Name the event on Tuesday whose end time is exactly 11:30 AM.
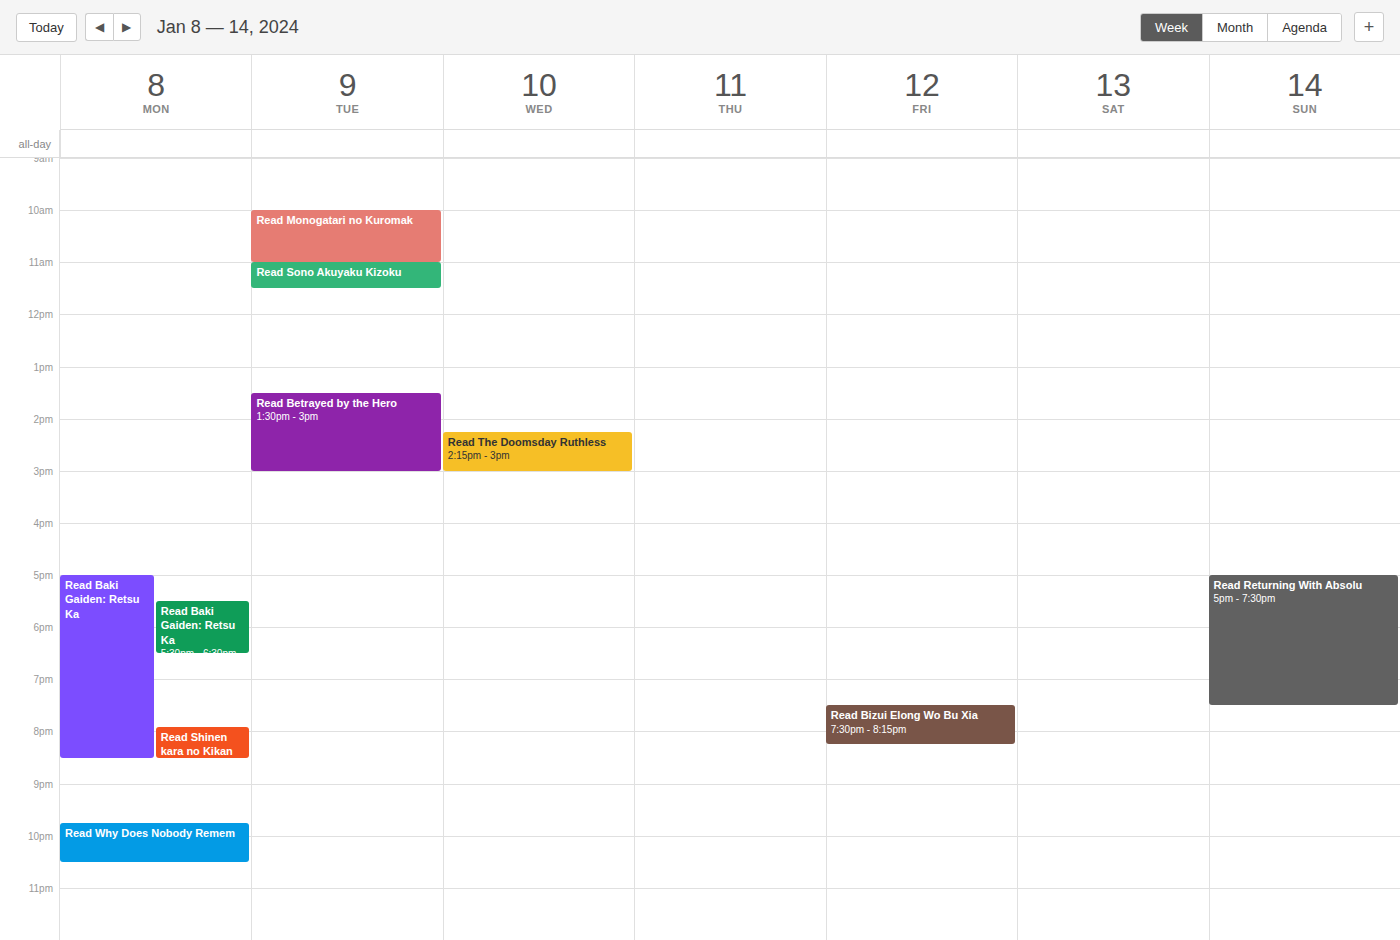
"Read Sono Akuyaku Kizoku"